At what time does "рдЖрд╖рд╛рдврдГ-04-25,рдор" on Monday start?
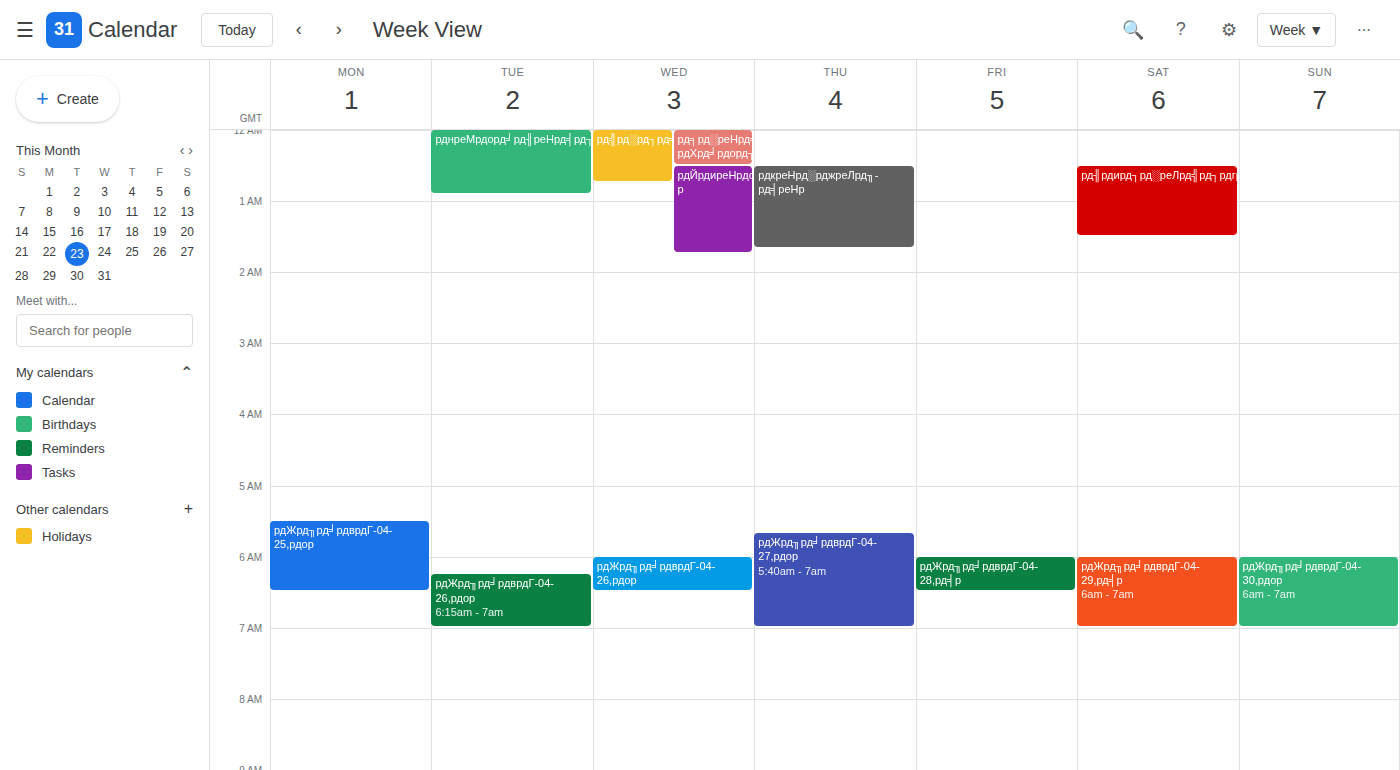
5:30 AM